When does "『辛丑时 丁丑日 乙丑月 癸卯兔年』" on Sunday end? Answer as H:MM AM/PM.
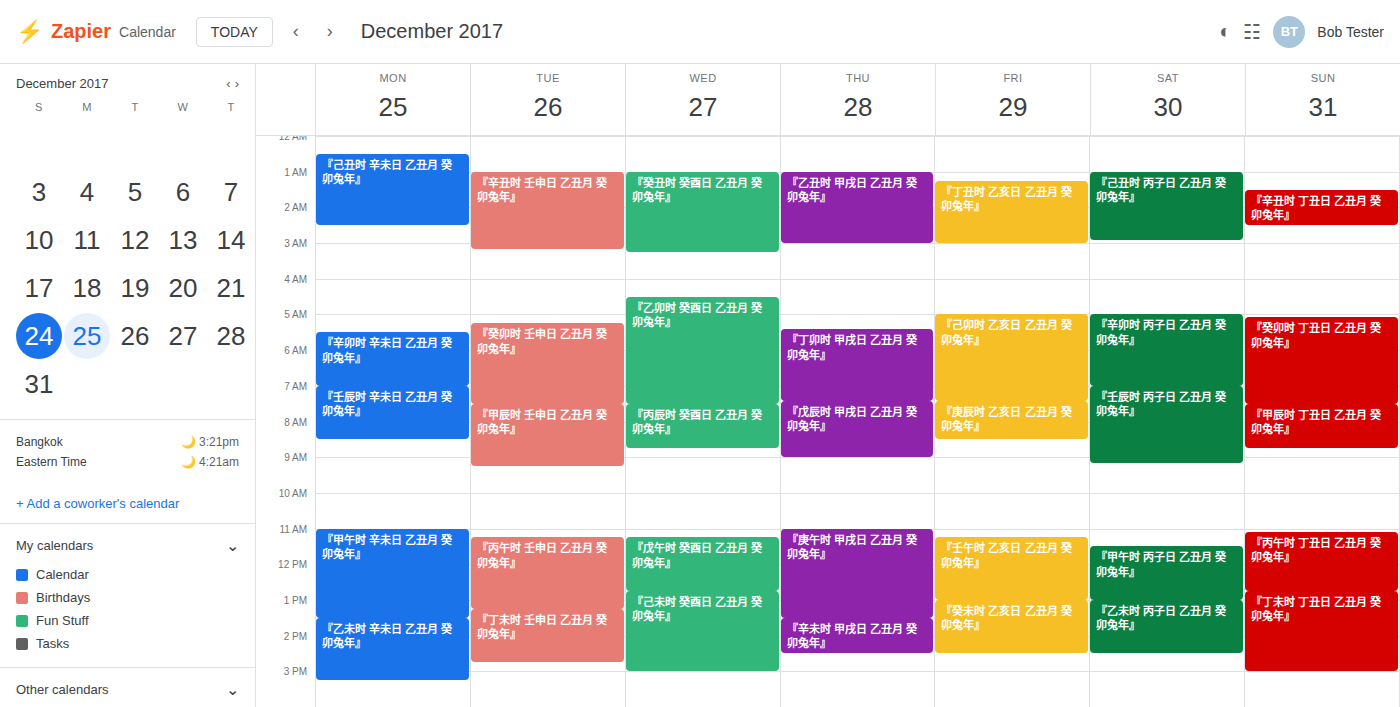
2:30 AM